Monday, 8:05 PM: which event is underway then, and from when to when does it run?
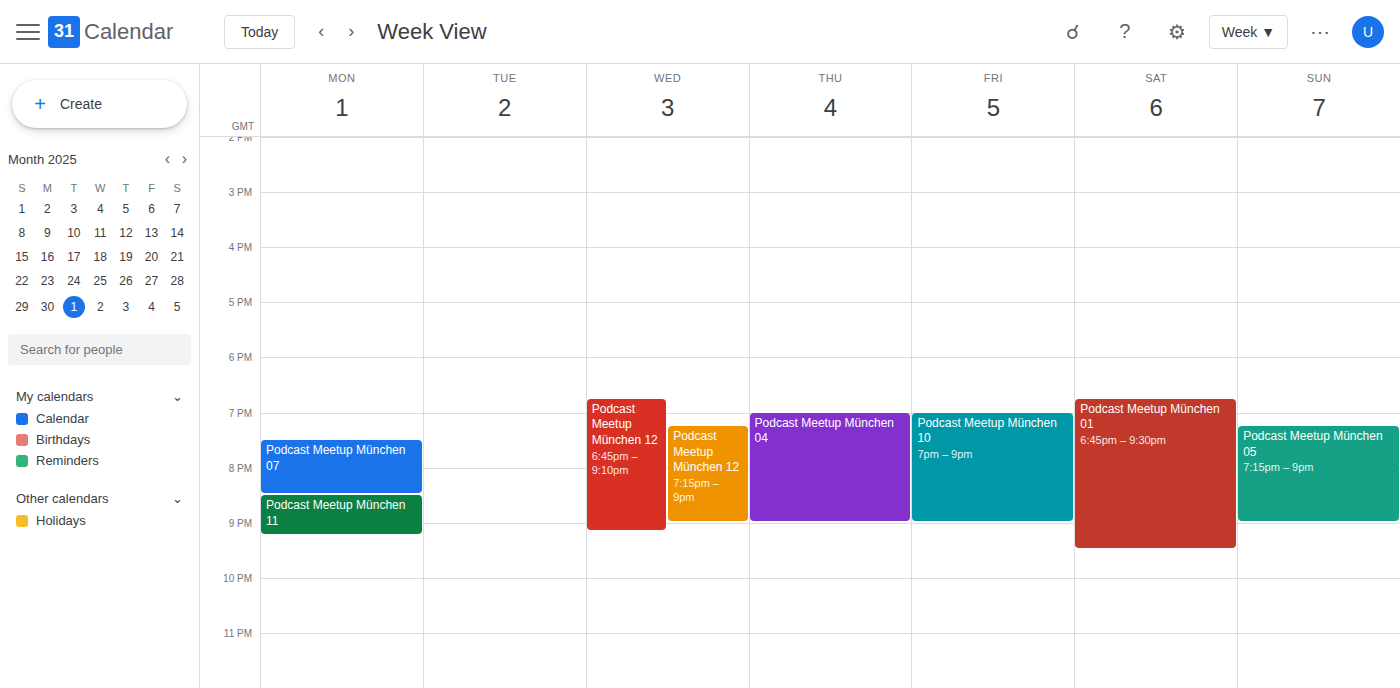
"Podcast Meetup München 07", 7:30 PM to 8:30 PM